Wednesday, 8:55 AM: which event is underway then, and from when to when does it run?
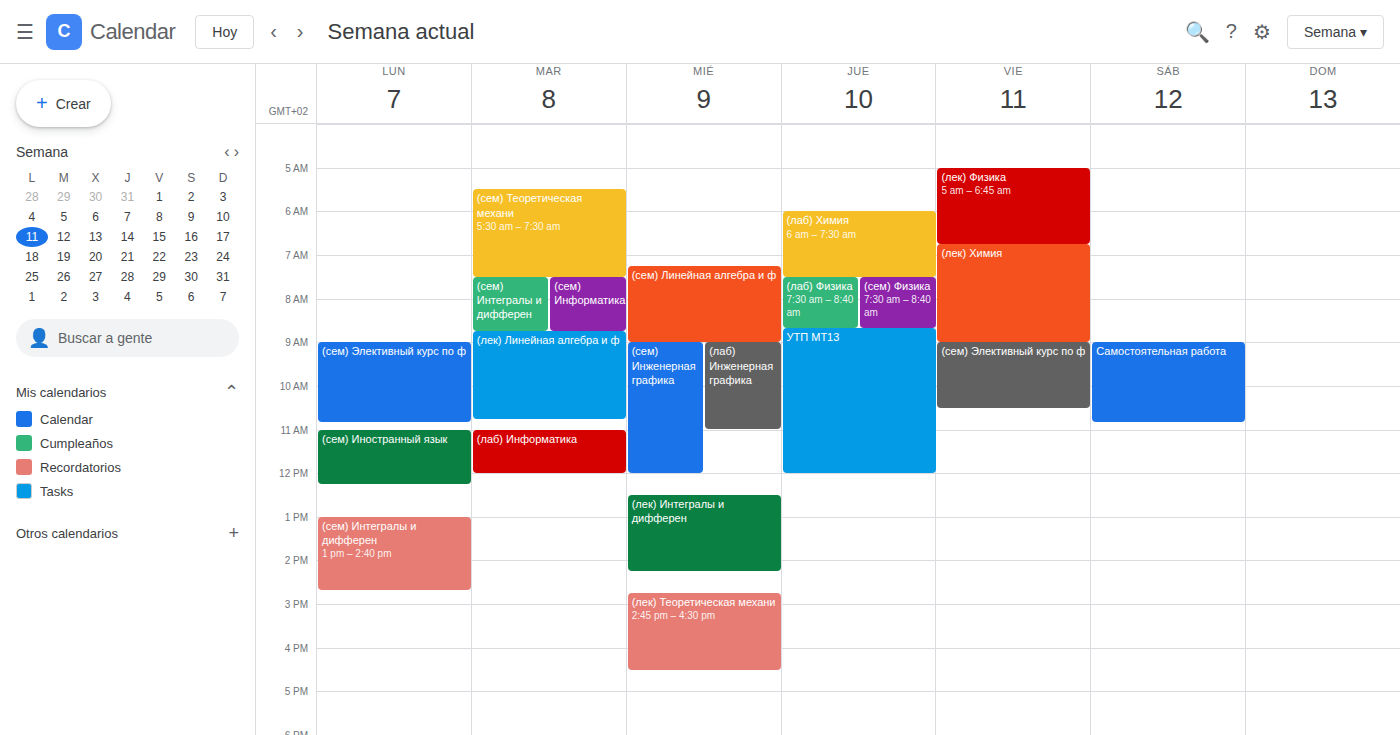
"(сем) Линейная алгебра и ф", 7:15 AM to 9:00 AM